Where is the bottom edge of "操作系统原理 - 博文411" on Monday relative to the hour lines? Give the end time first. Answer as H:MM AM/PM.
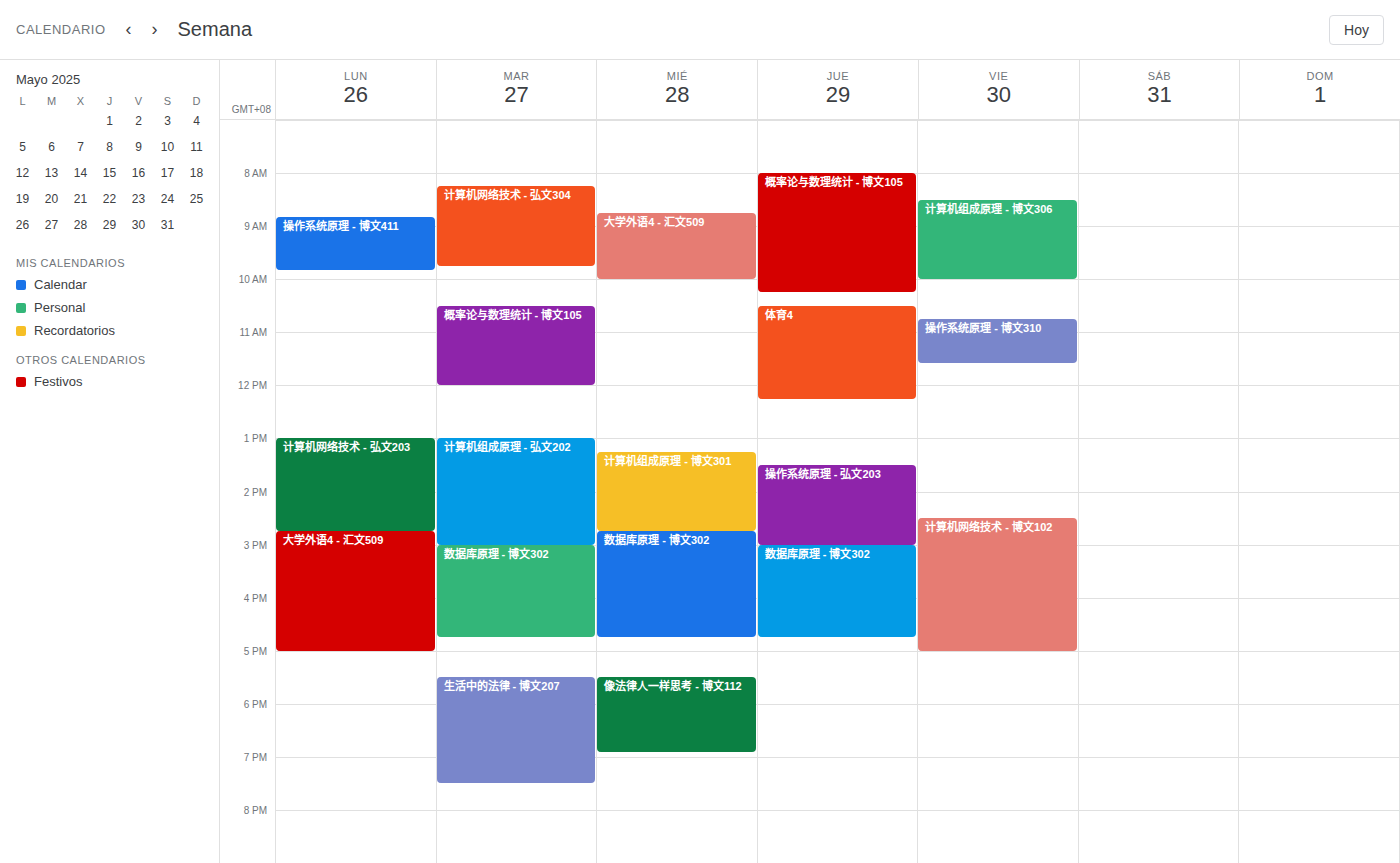
9:50 AM -- neither: 50 minutes below the 9 AM line and 10 minutes above the 10 AM line.